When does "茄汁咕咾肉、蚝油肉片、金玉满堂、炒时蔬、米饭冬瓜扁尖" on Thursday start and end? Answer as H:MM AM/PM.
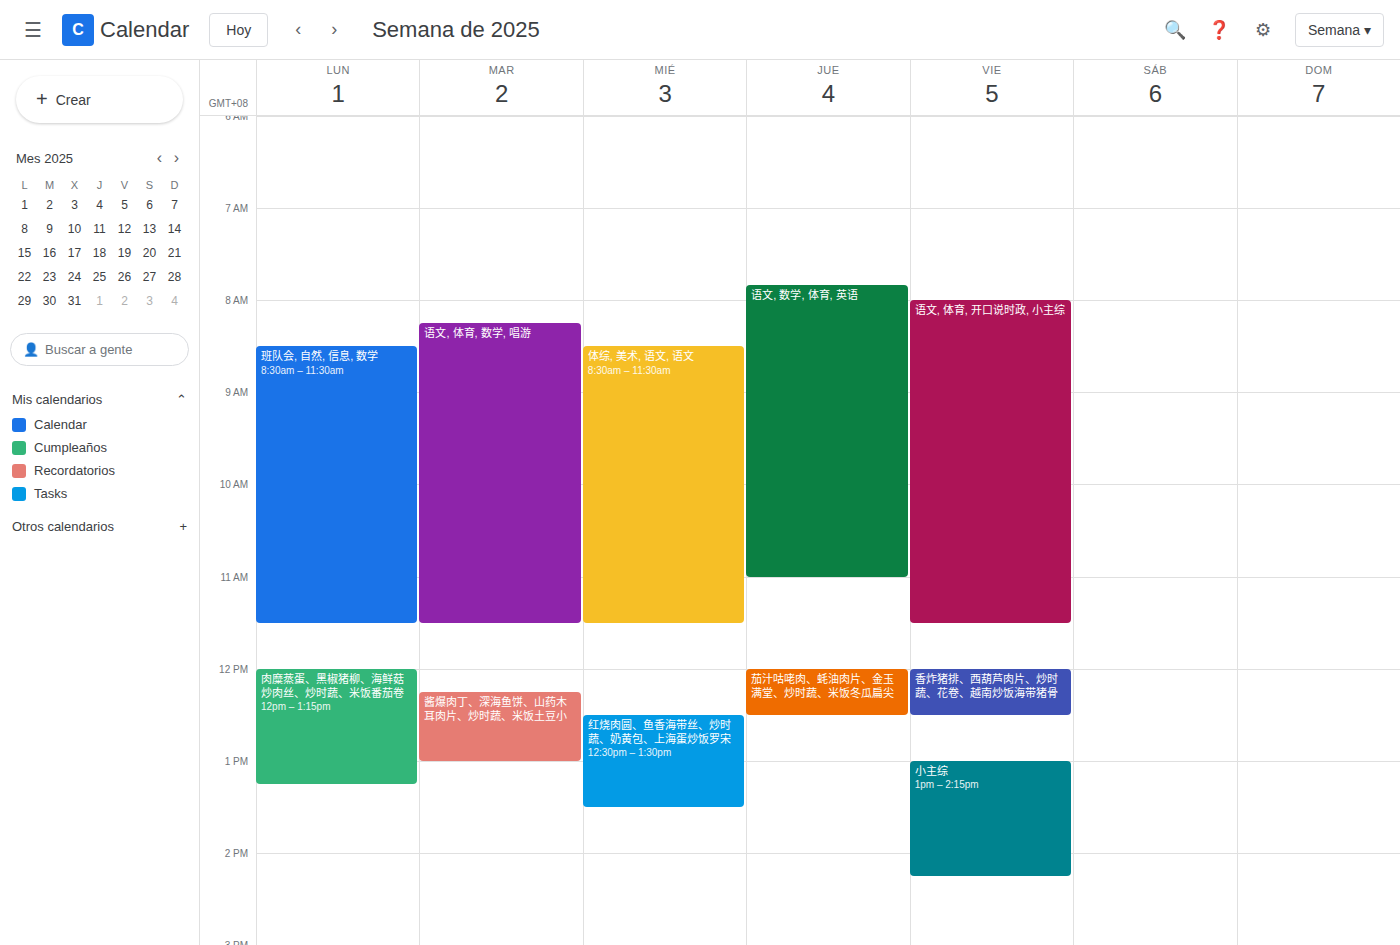
12:00 PM to 12:30 PM